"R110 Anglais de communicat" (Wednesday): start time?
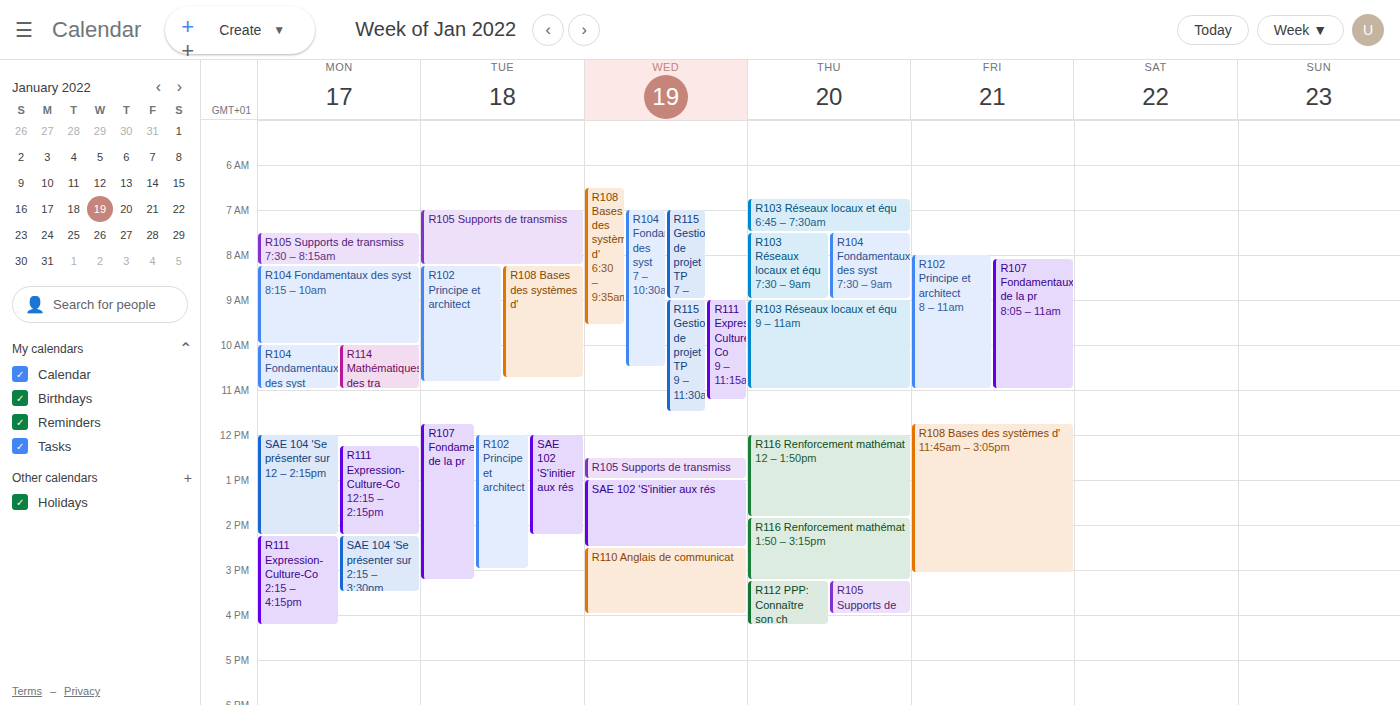
2:30 PM